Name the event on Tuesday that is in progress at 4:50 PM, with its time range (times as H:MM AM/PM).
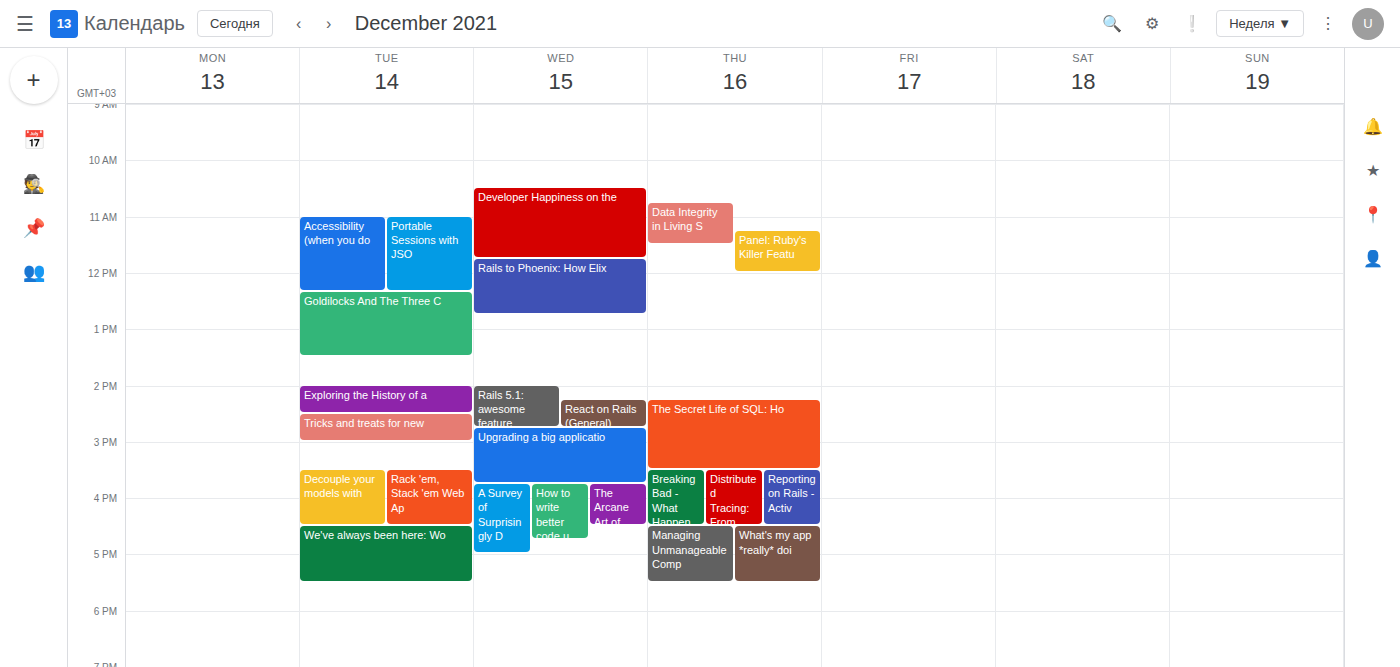
"We've always been here: Wo", 4:30 PM to 5:30 PM